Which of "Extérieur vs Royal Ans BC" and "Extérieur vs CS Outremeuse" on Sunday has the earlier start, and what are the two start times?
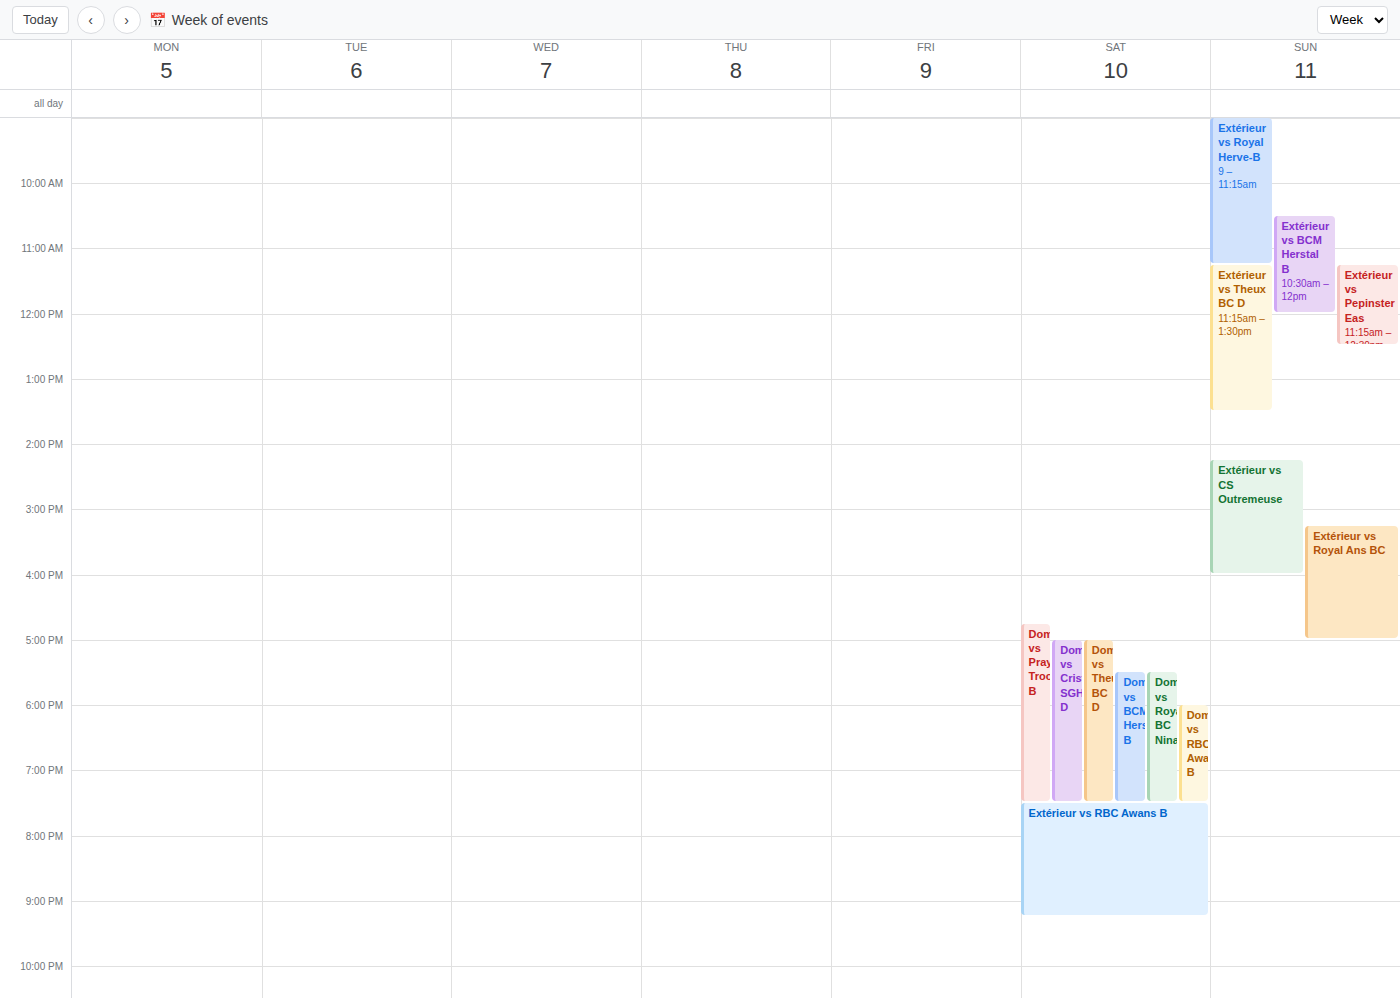
"Extérieur vs CS Outremeuse" 2:15 PM; "Extérieur vs Royal Ans BC" 3:15 PM.